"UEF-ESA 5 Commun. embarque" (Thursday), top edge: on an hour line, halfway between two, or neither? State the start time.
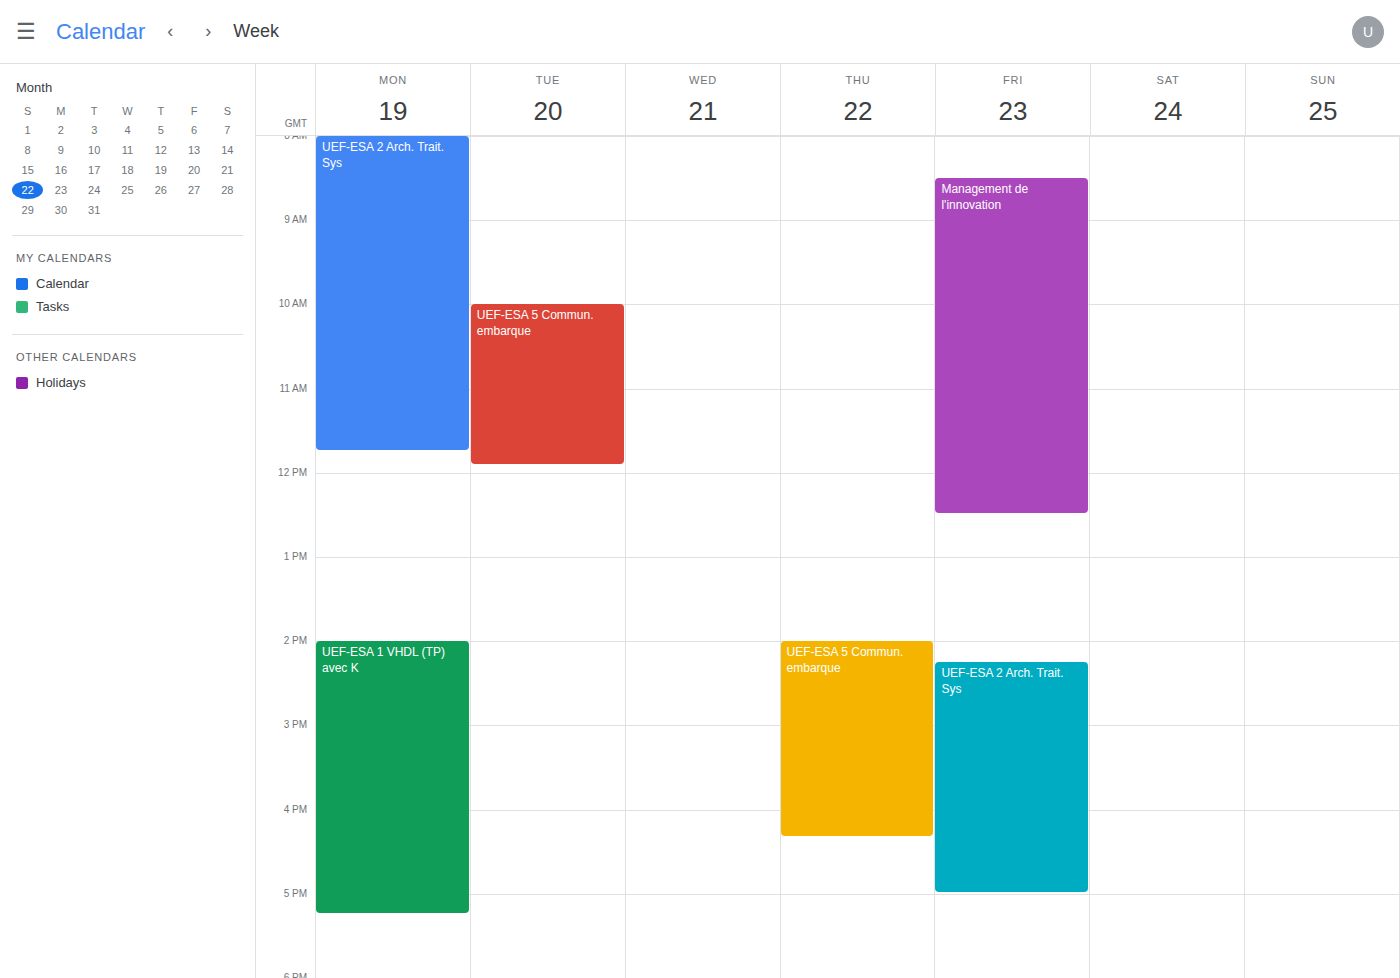
2:00 PM -- exactly on the 2 PM line.